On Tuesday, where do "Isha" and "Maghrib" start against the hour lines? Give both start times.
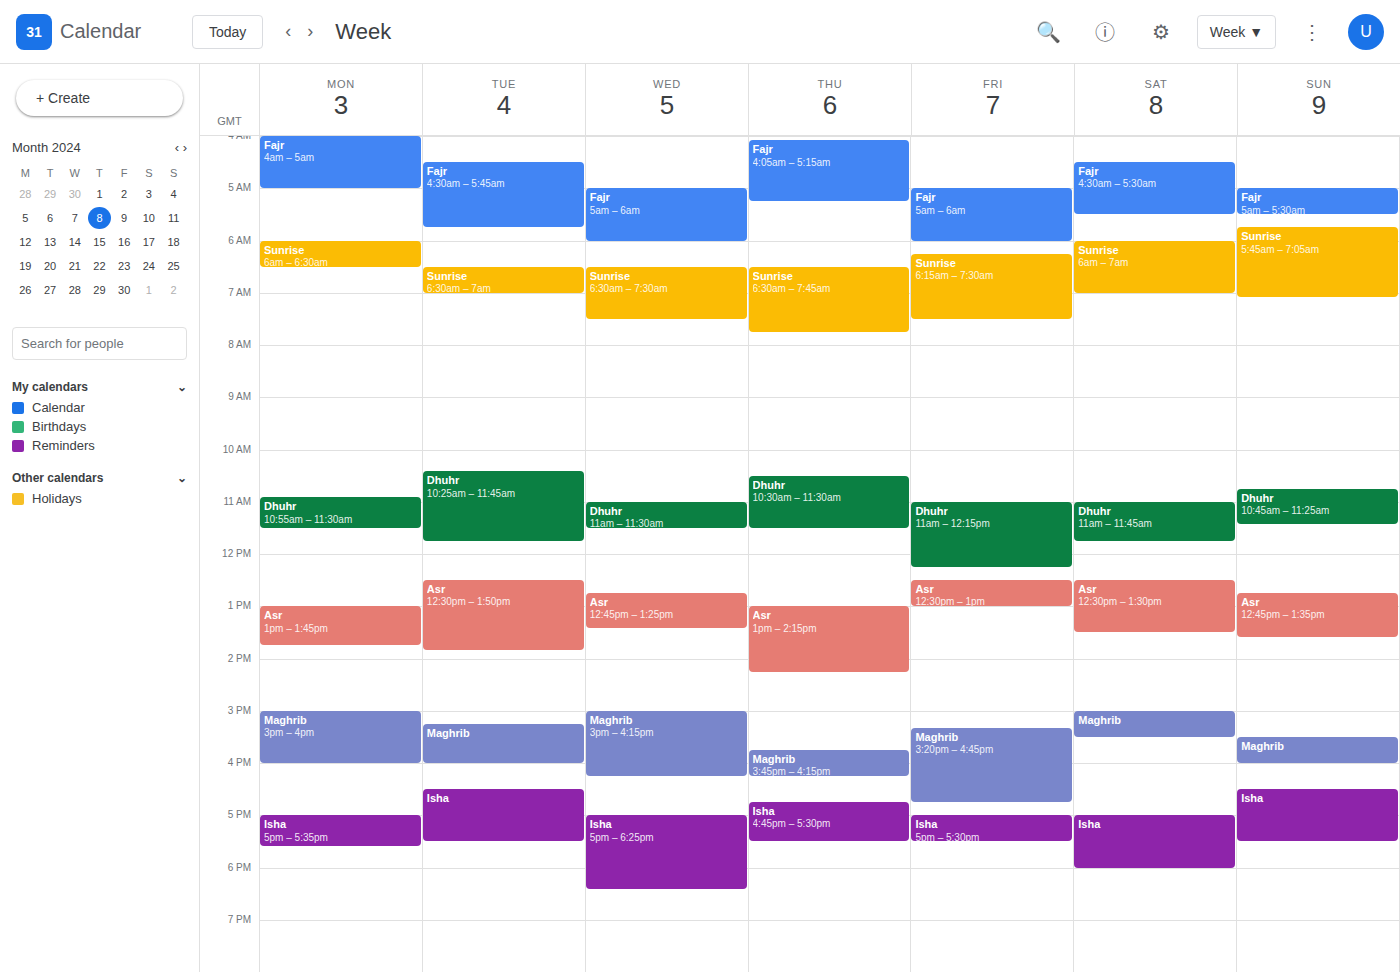
"Isha": 4:30 PM, halfway between the 4 PM and 5 PM lines. "Maghrib": 3:15 PM, neither: a quarter of the way from the 3 PM line to the 4 PM line.